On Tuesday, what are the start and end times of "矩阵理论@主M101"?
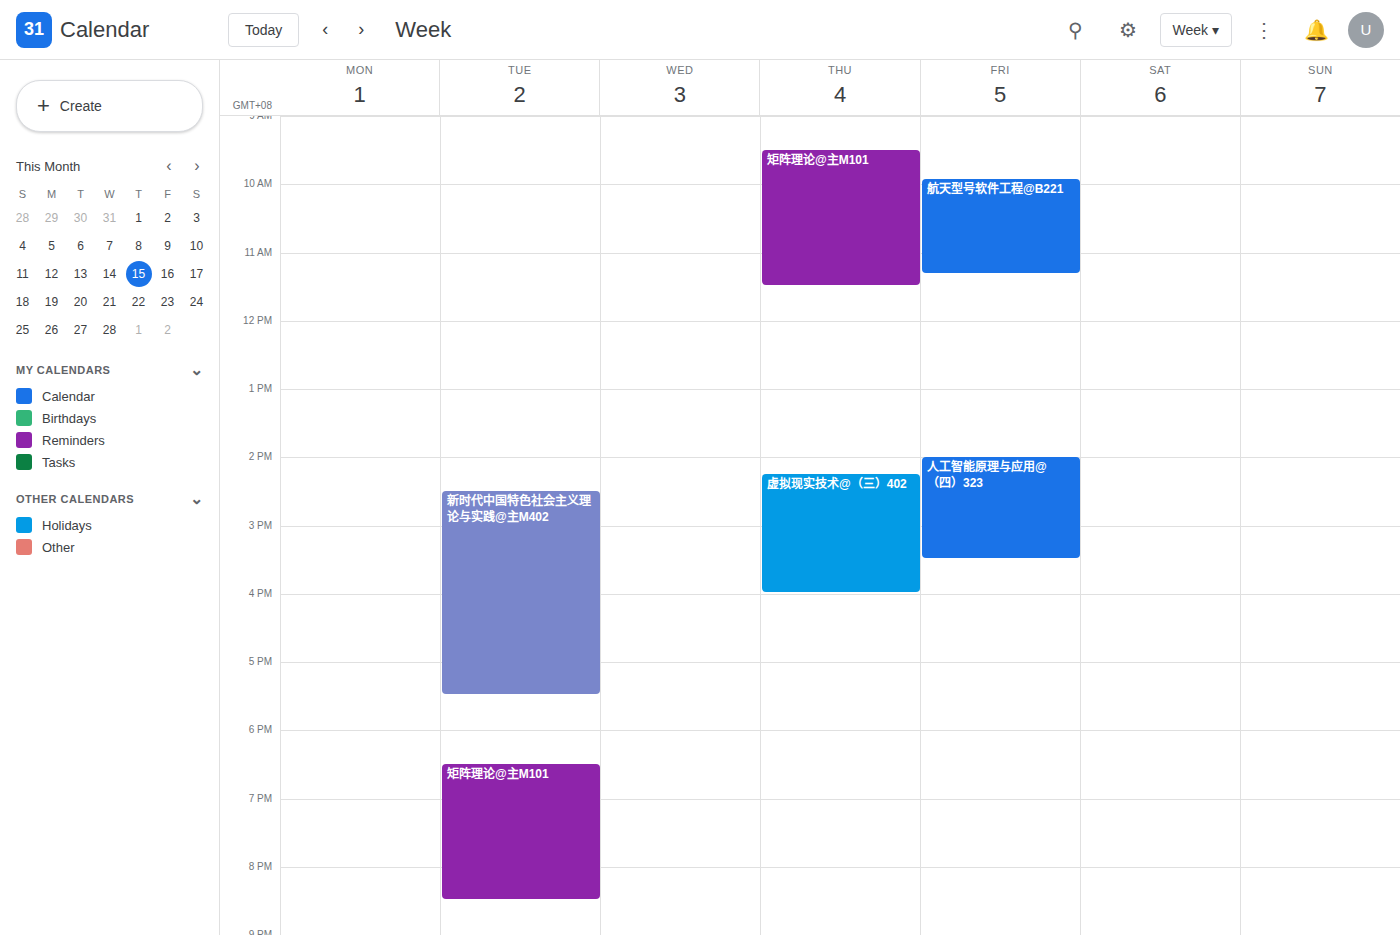
6:30 PM to 8:30 PM